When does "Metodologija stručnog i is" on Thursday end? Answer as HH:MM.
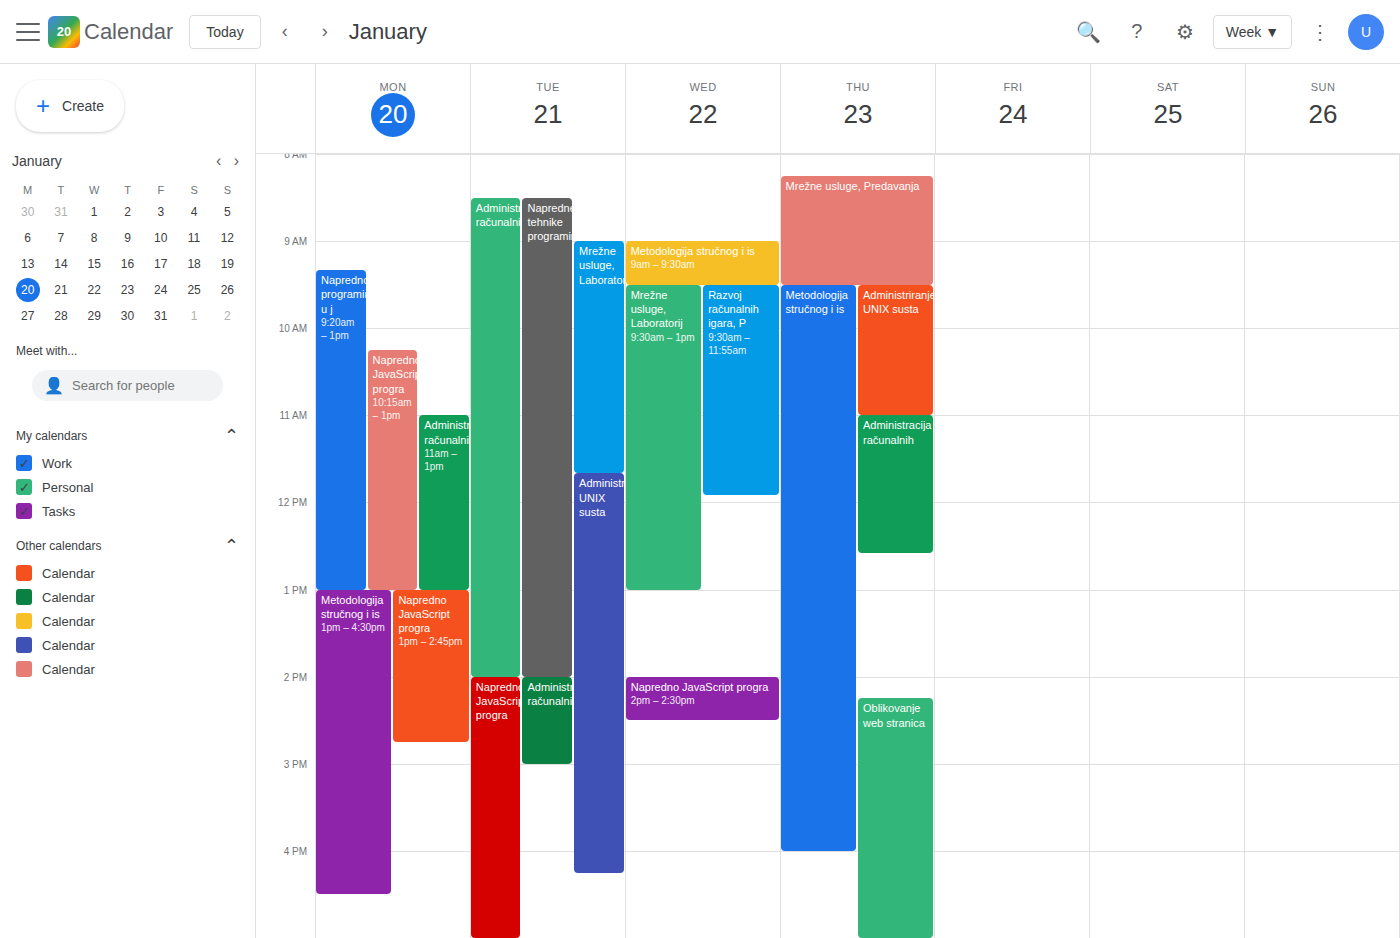
16:00